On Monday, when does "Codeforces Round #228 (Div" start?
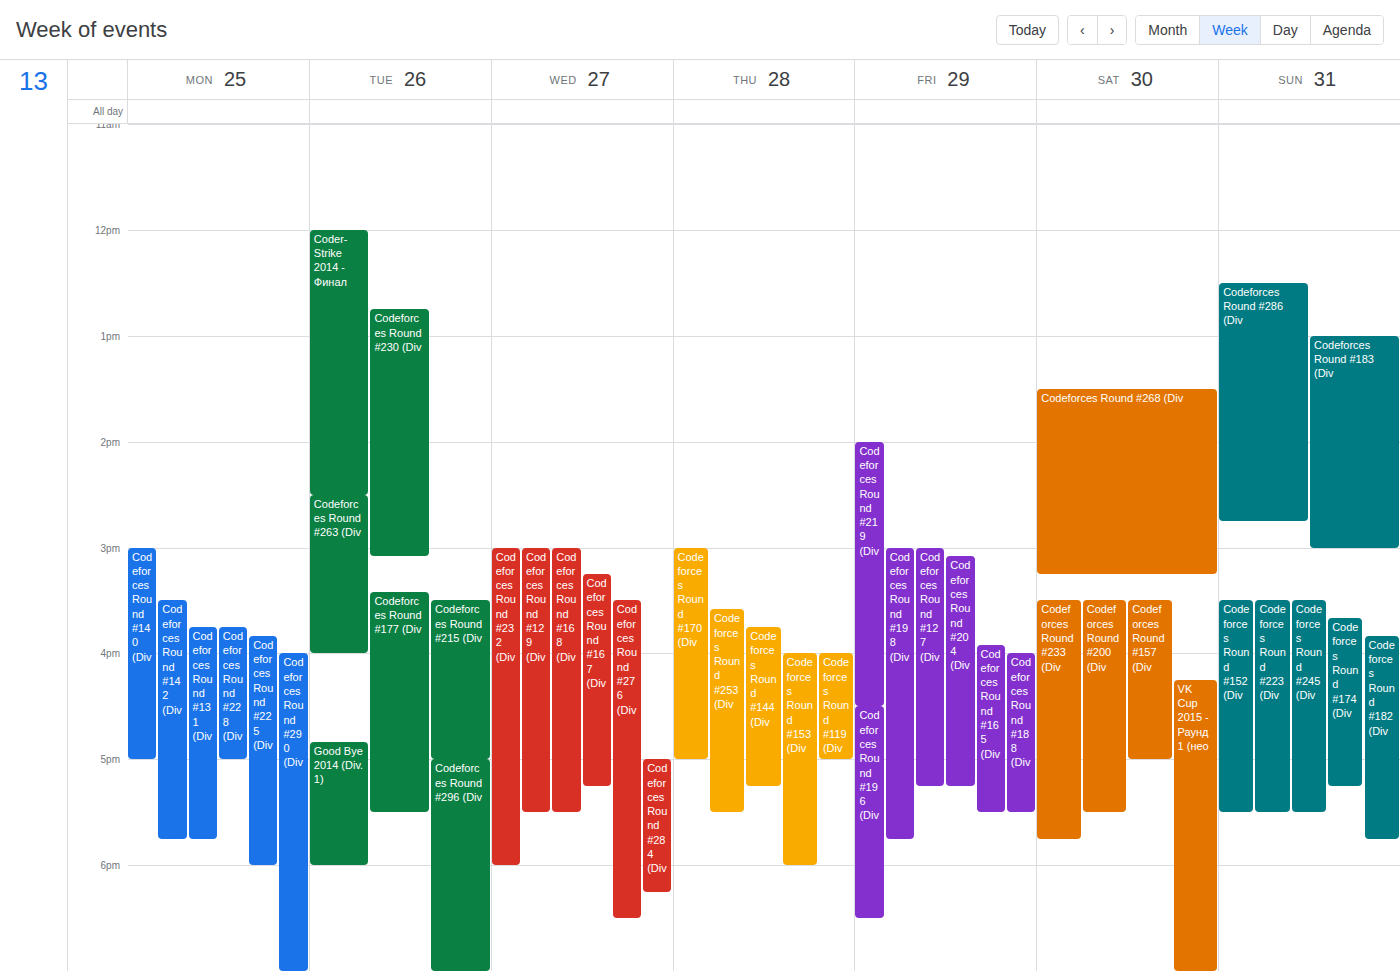
15:45